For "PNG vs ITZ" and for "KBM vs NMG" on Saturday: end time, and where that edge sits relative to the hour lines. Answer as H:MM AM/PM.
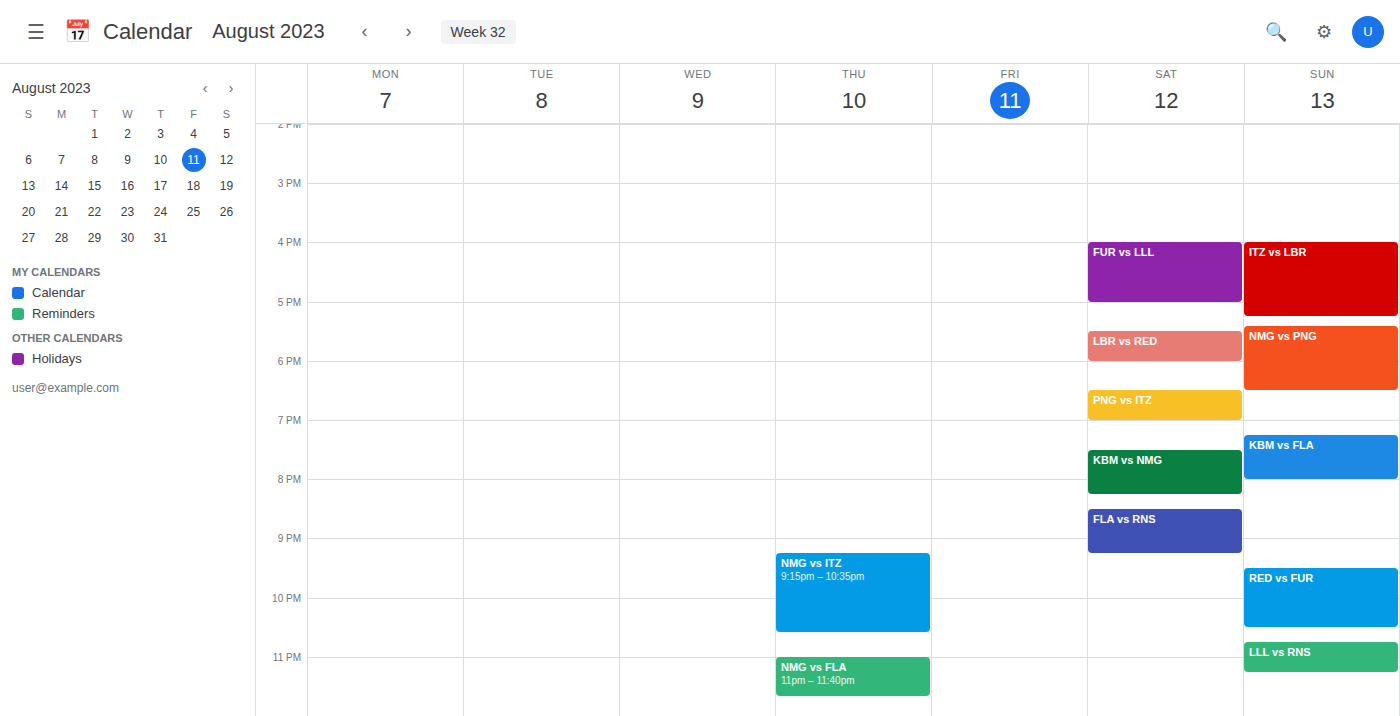
"PNG vs ITZ": 7:00 PM, exactly on the 7 PM line. "KBM vs NMG": 8:15 PM, neither: a quarter of the way from the 8 PM line to the 9 PM line.